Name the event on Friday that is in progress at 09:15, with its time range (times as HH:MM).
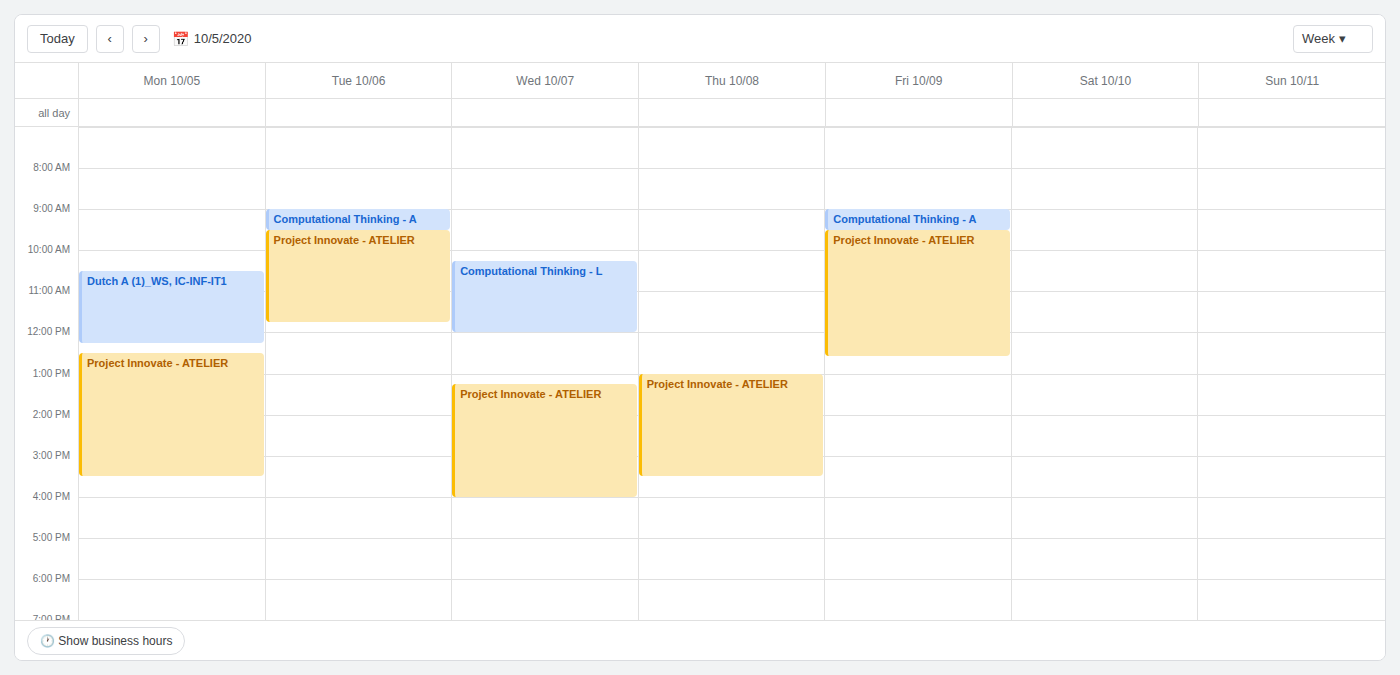
"Computational Thinking - A", 09:00 to 09:30